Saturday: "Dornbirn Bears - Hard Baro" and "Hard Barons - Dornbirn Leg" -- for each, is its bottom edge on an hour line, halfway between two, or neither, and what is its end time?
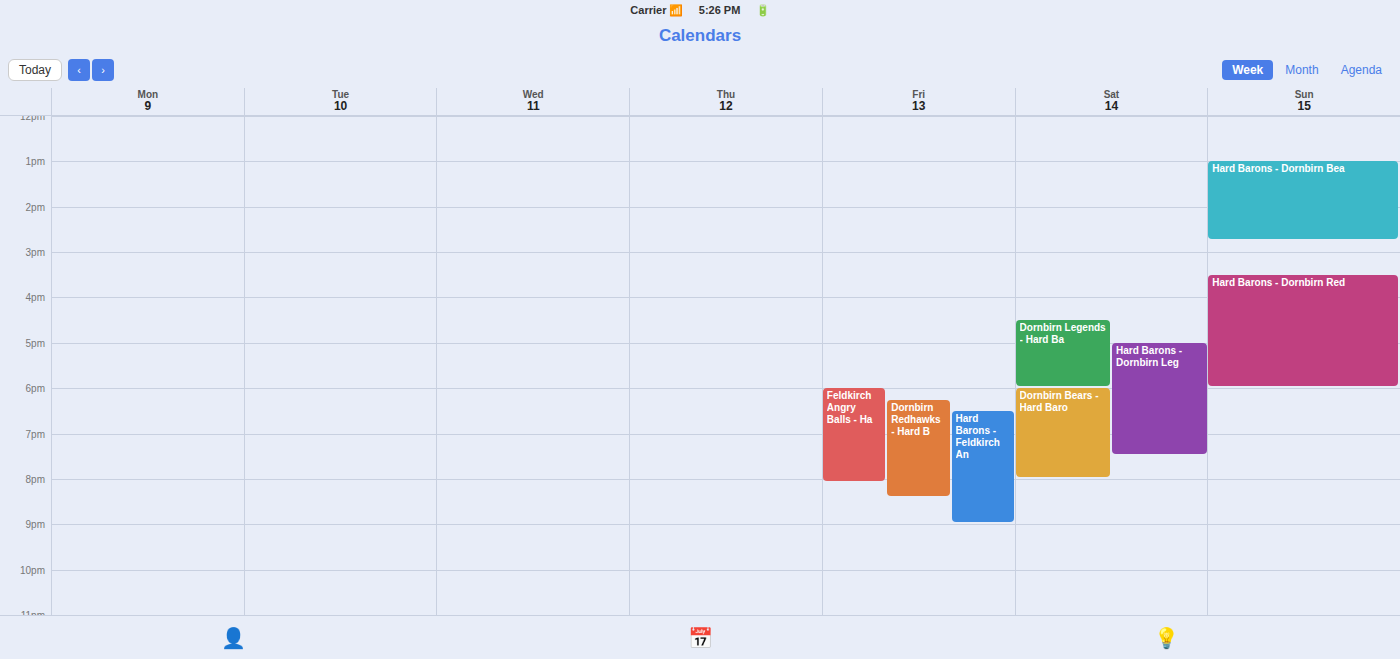
"Dornbirn Bears - Hard Baro": 8:00 PM, exactly on the 8 PM line. "Hard Barons - Dornbirn Leg": 7:30 PM, halfway between the 7 PM and 8 PM lines.